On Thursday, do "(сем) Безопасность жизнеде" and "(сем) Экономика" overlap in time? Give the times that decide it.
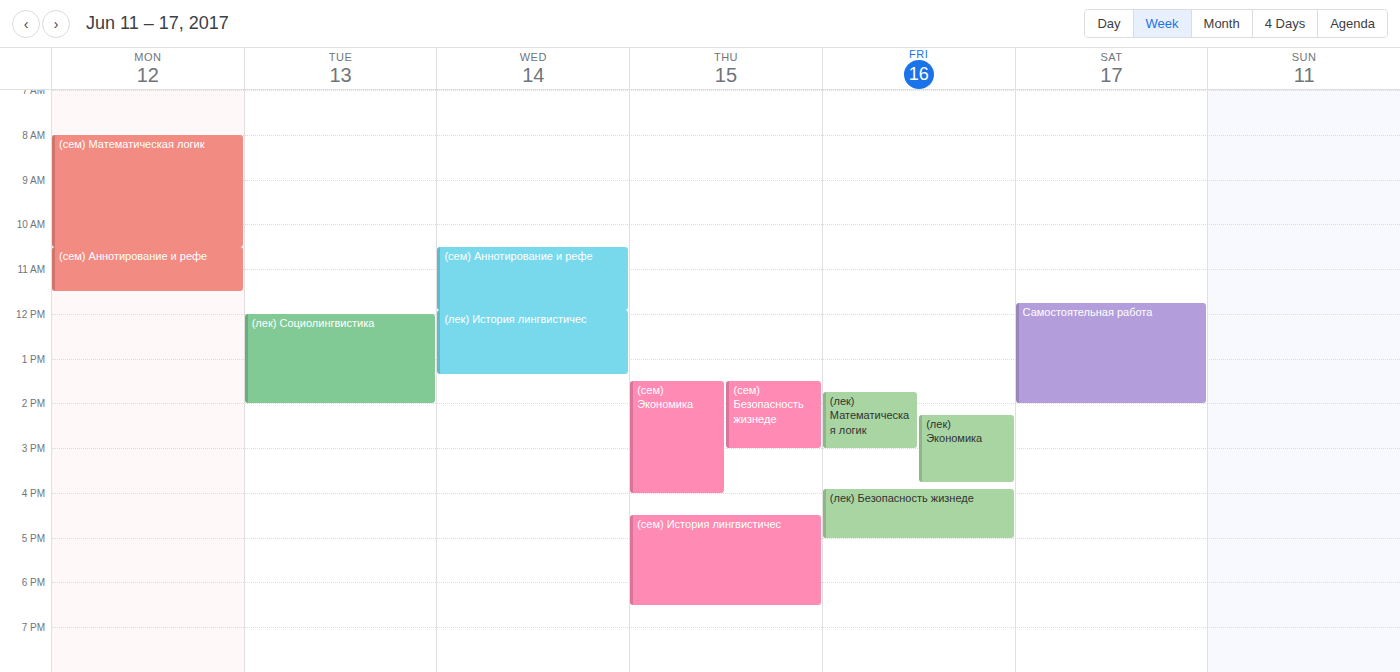
"(сем) Безопасность жизнеде" runs 1:30 PM to 3:00 PM, inside "(сем) Экономика" -- they overlap.